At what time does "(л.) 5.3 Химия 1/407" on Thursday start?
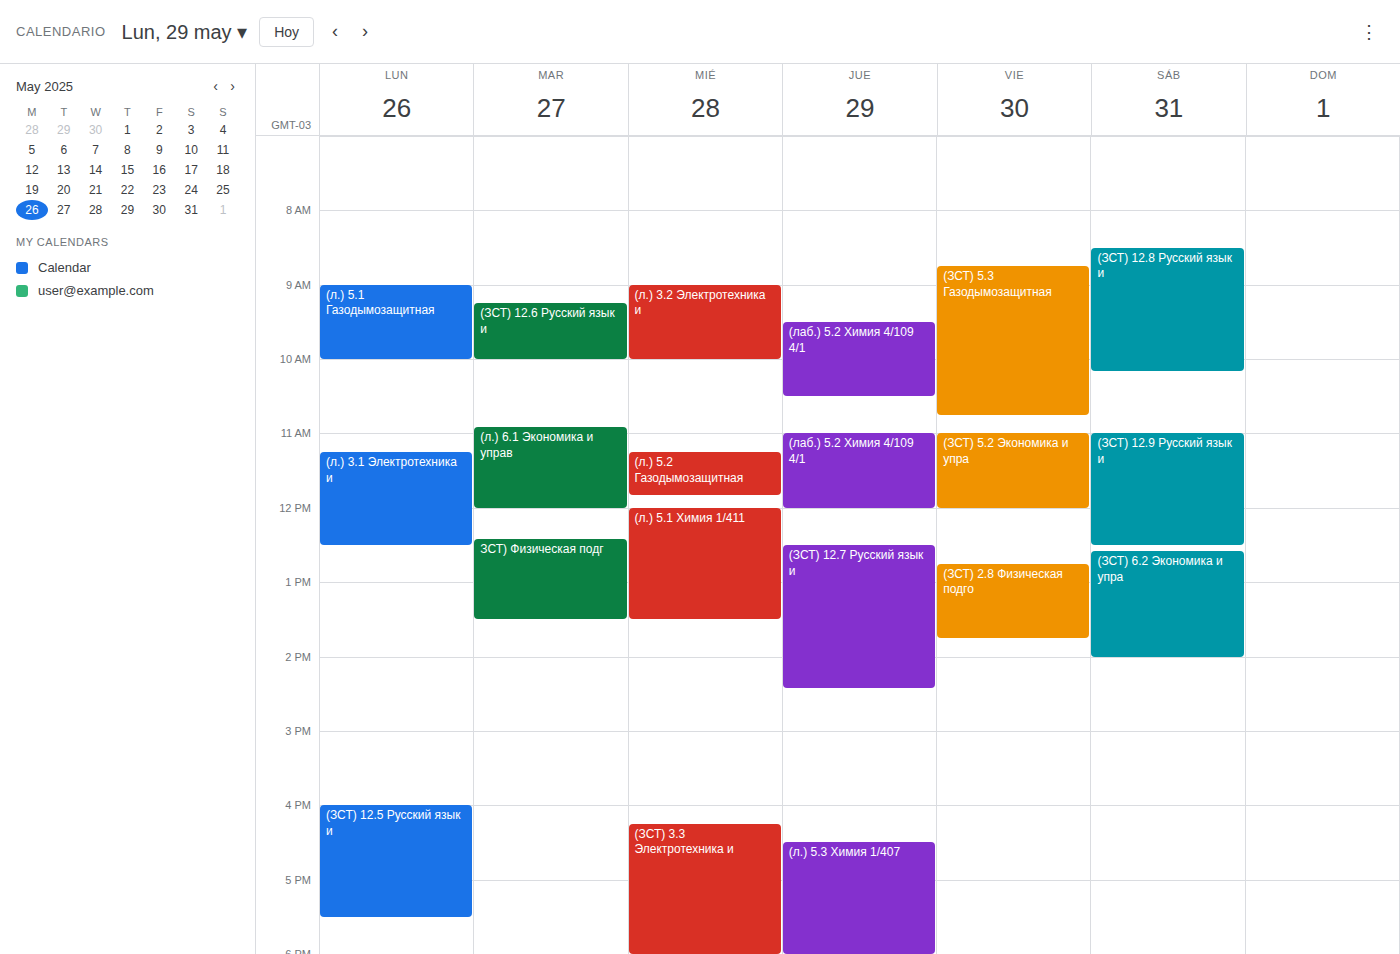
4:30 PM